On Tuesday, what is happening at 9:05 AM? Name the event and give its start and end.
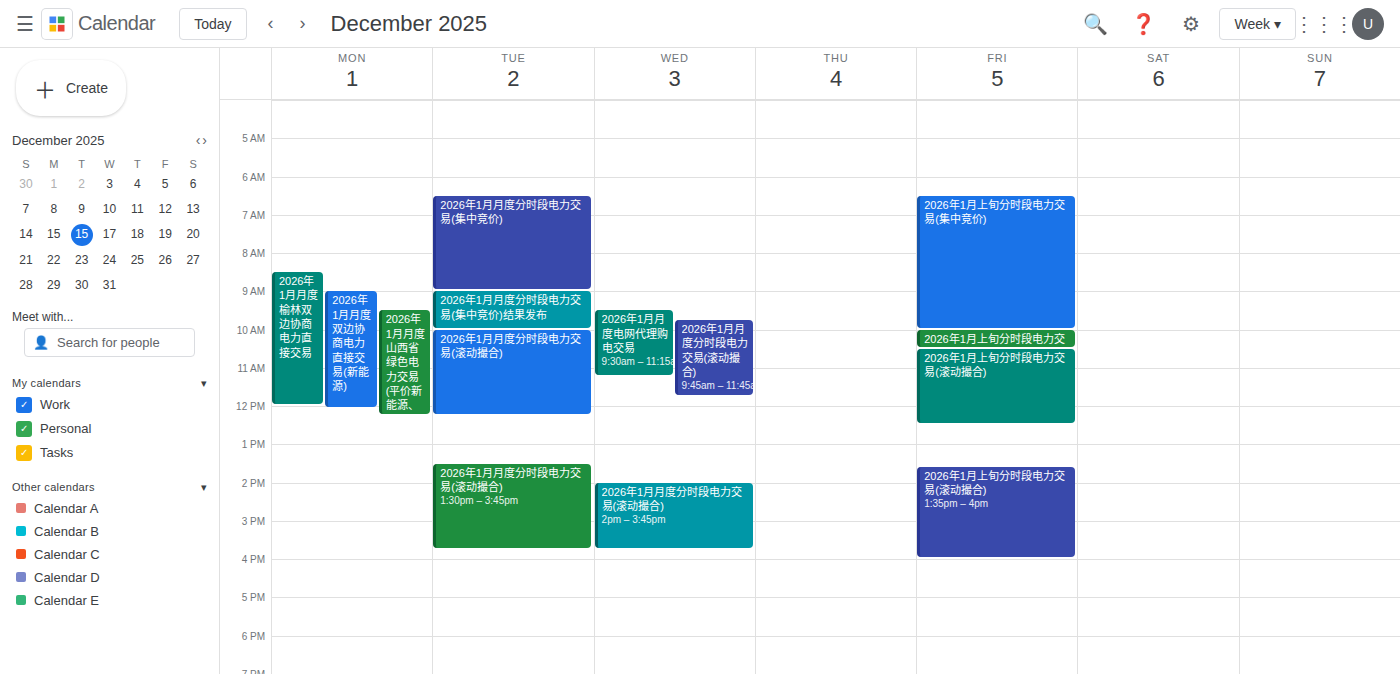
"2026年1月月度分时段电力交易(集中竞价)结果发布", 9:00 AM to 10:00 AM